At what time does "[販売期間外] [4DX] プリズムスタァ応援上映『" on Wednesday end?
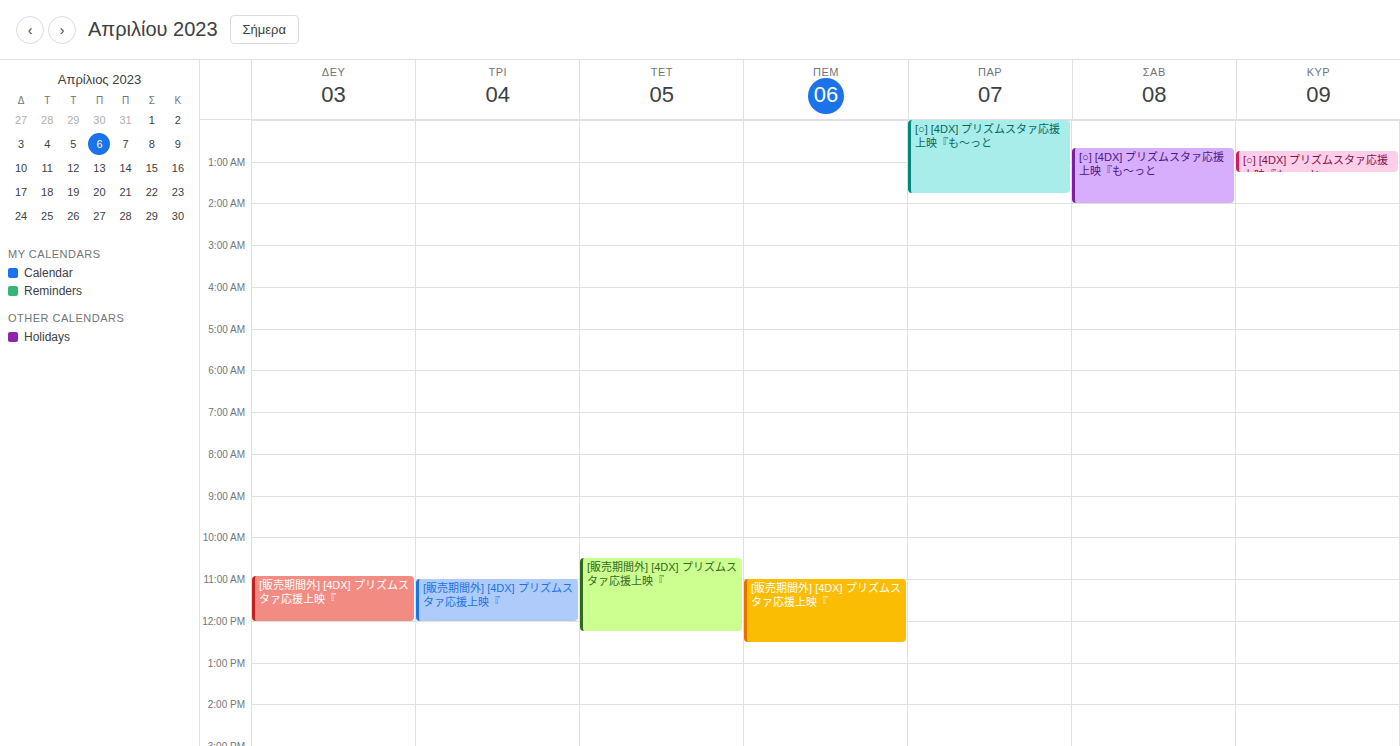
12:15